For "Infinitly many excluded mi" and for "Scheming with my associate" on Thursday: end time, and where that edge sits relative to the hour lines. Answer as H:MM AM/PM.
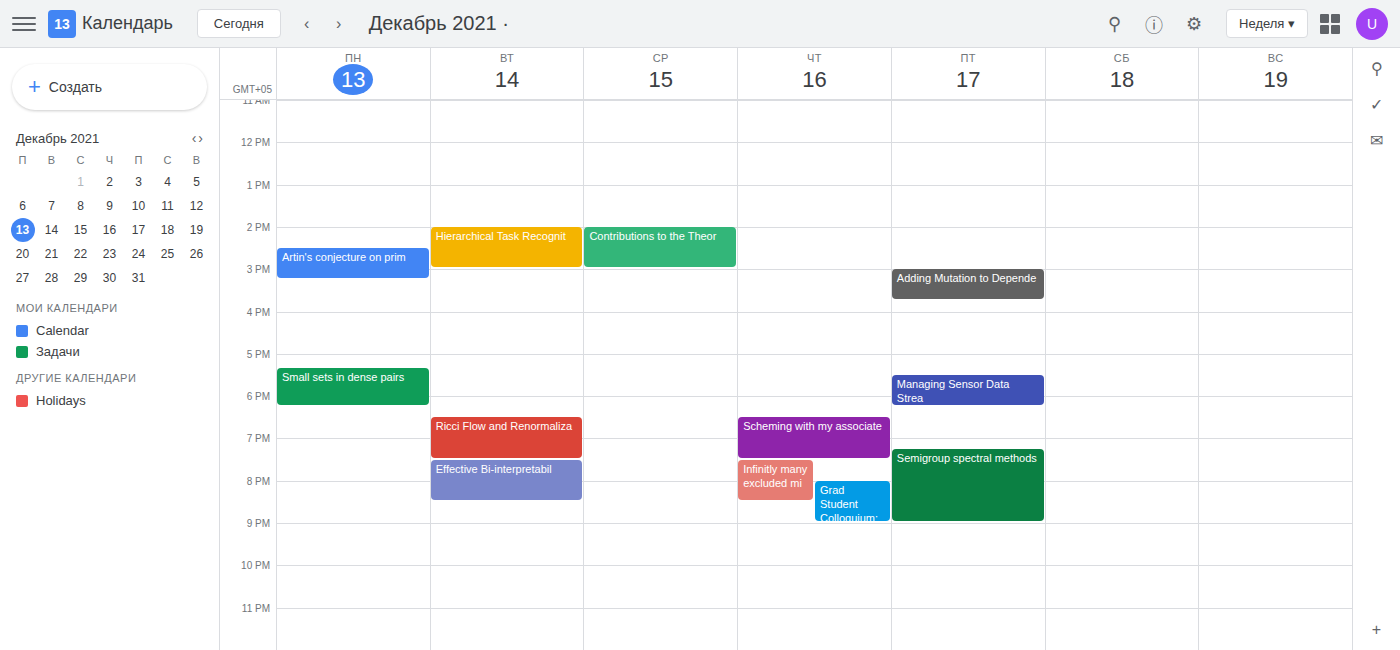
"Infinitly many excluded mi": 8:30 PM, halfway between the 8 PM and 9 PM lines. "Scheming with my associate": 7:30 PM, halfway between the 7 PM and 8 PM lines.